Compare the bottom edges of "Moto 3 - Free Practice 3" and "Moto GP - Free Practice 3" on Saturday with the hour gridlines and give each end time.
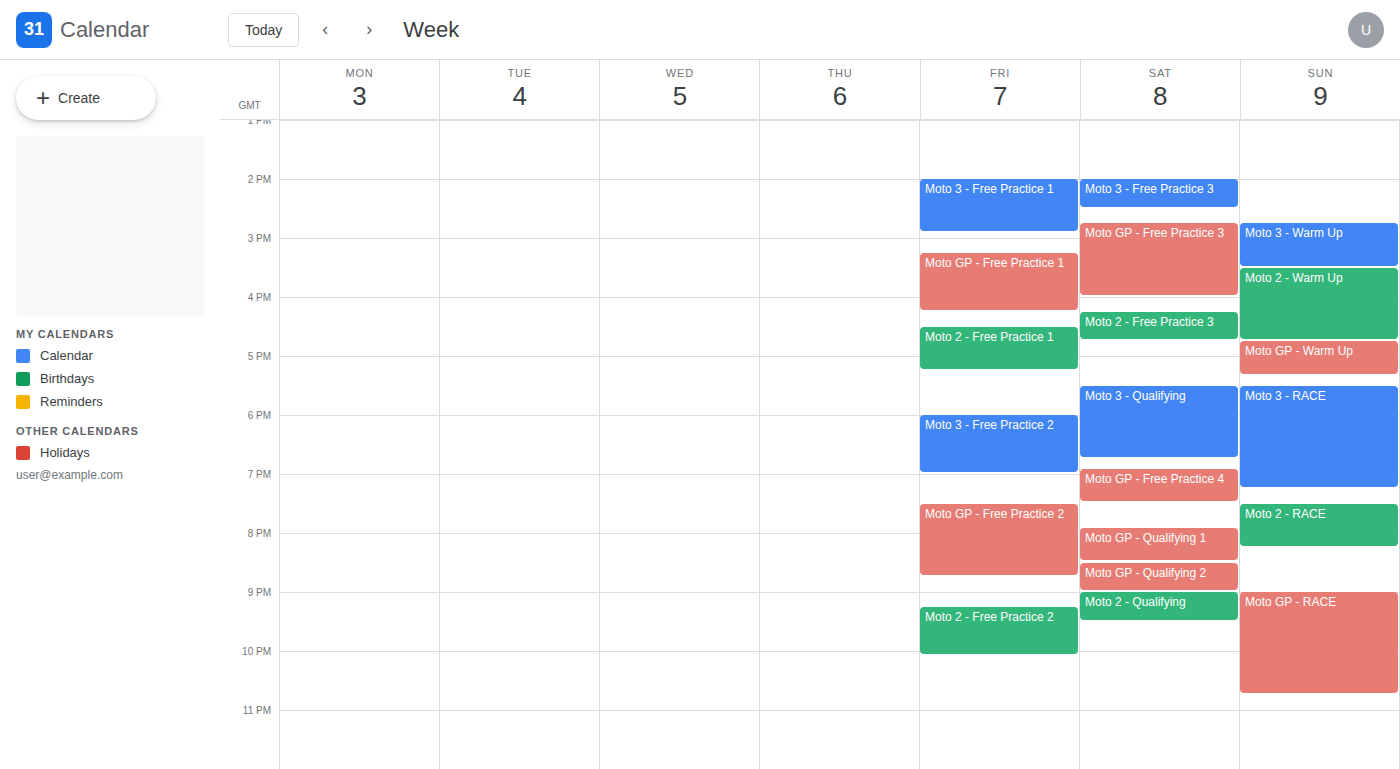
"Moto 3 - Free Practice 3": 2:30 PM, halfway between the 2 PM and 3 PM lines. "Moto GP - Free Practice 3": 4:00 PM, exactly on the 4 PM line.